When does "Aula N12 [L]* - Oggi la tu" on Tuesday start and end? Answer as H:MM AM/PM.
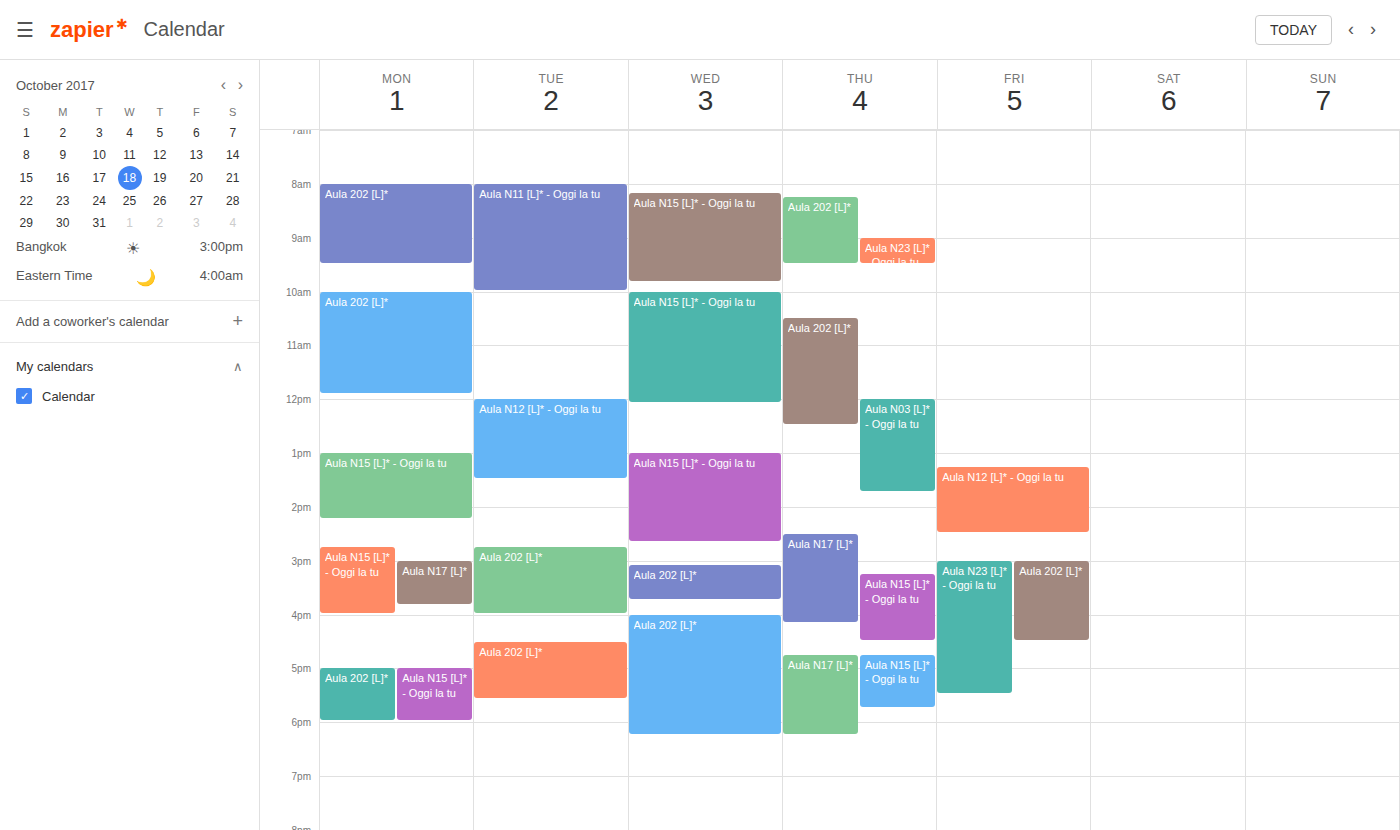
12:00 PM to 1:30 PM